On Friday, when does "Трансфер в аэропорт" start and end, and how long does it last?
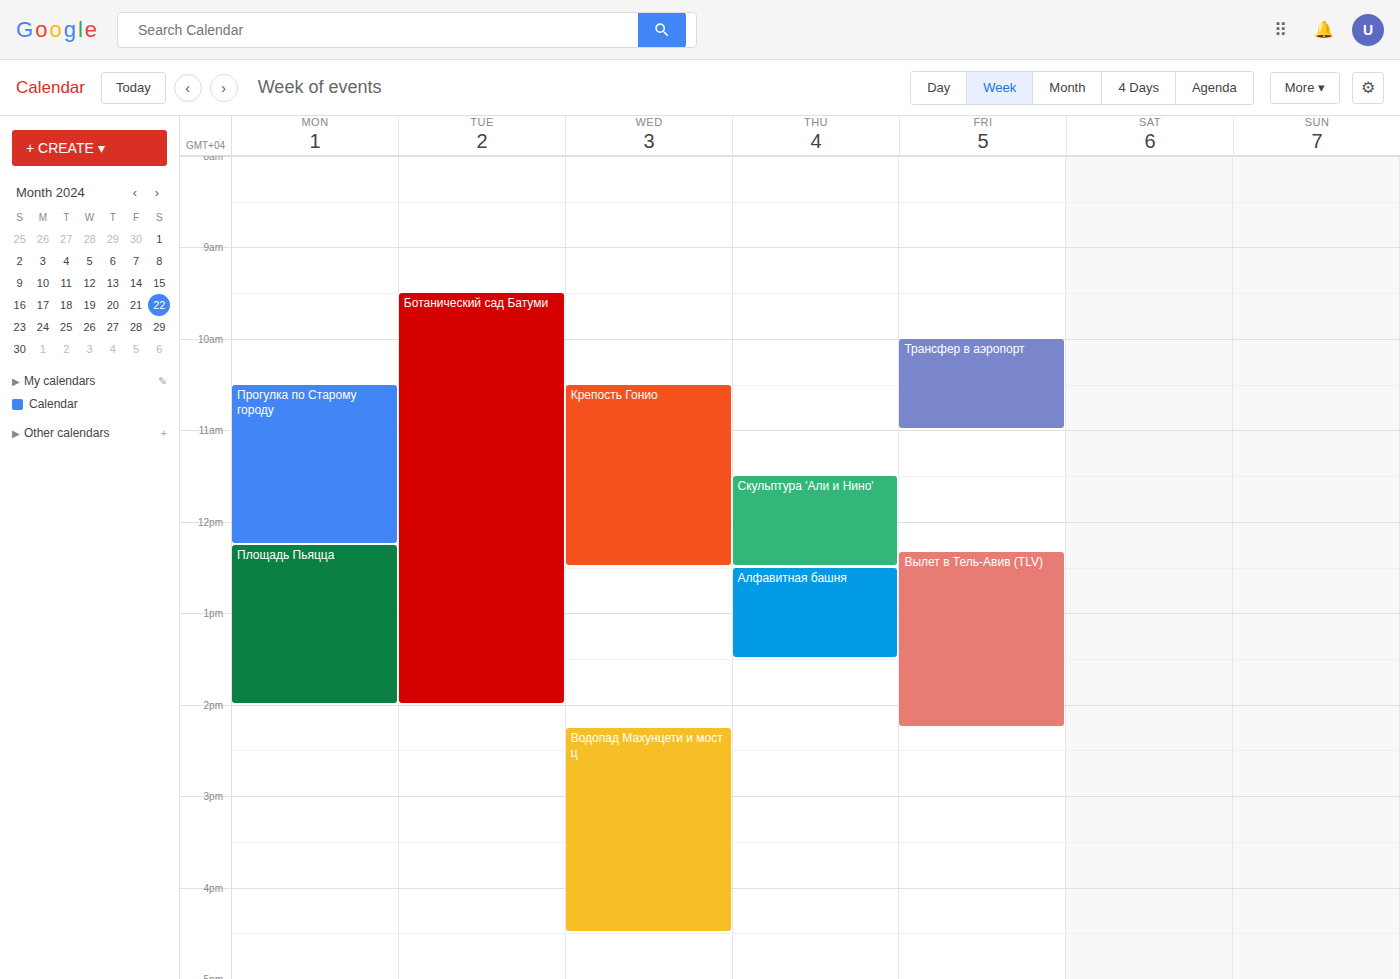
10:00 to 11:00, 1 hour